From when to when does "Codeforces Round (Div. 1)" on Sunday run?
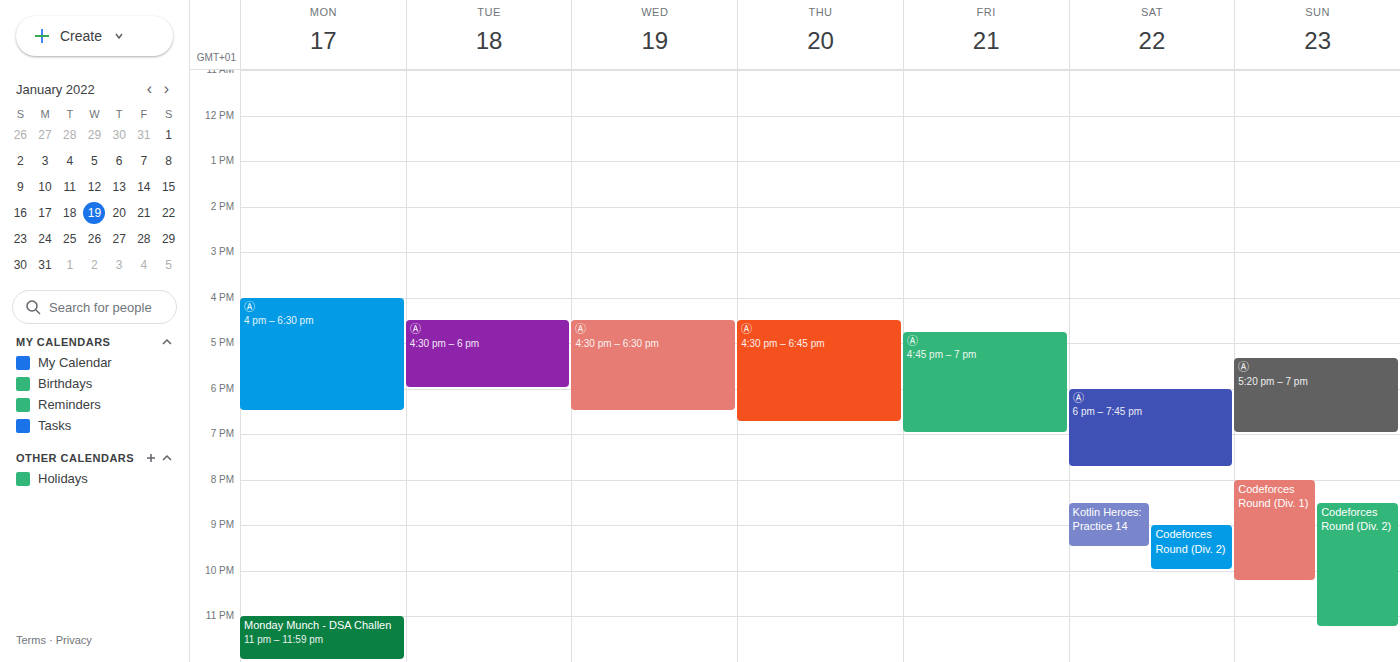
8:00 PM to 10:15 PM